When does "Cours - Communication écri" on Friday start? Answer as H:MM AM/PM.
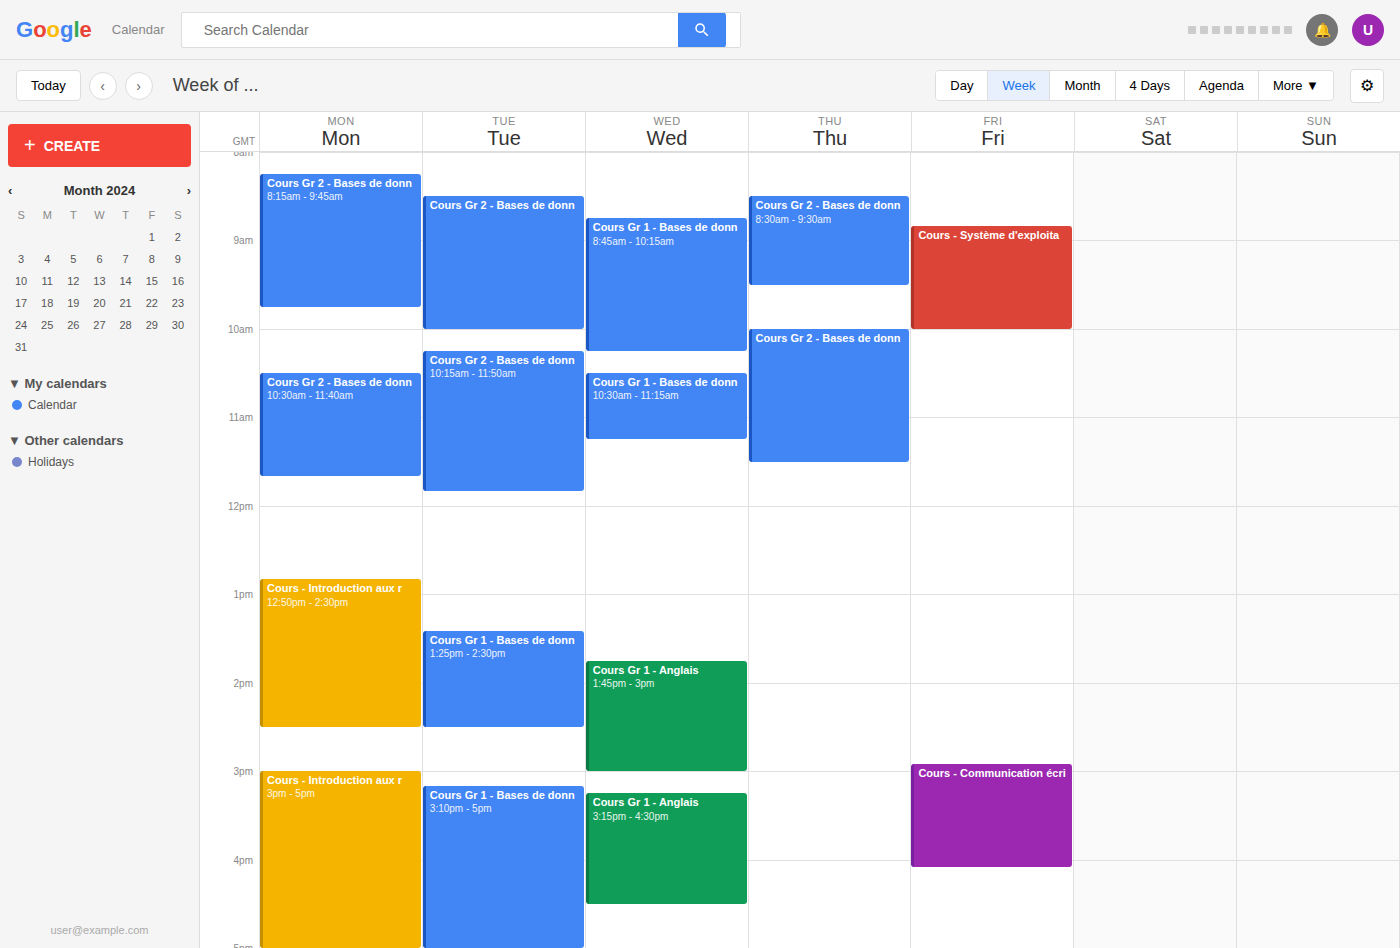
2:55 PM